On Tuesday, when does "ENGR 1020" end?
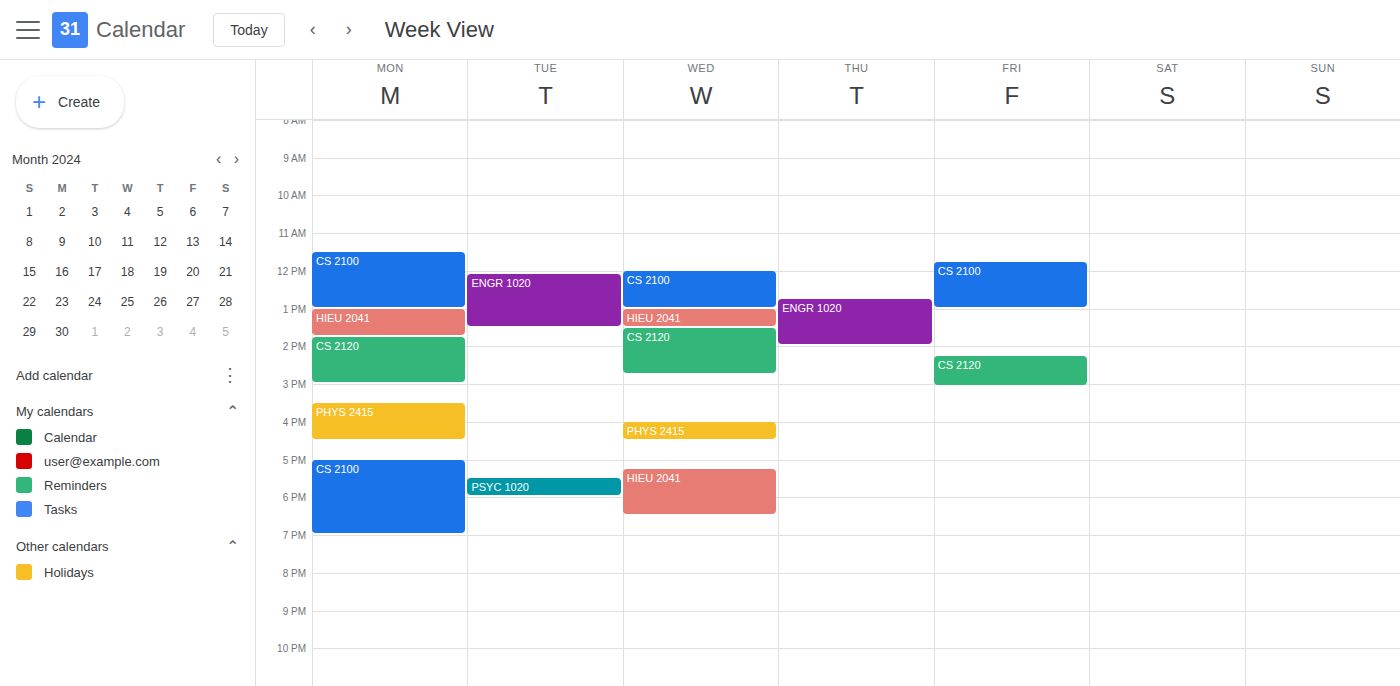
1:30 PM